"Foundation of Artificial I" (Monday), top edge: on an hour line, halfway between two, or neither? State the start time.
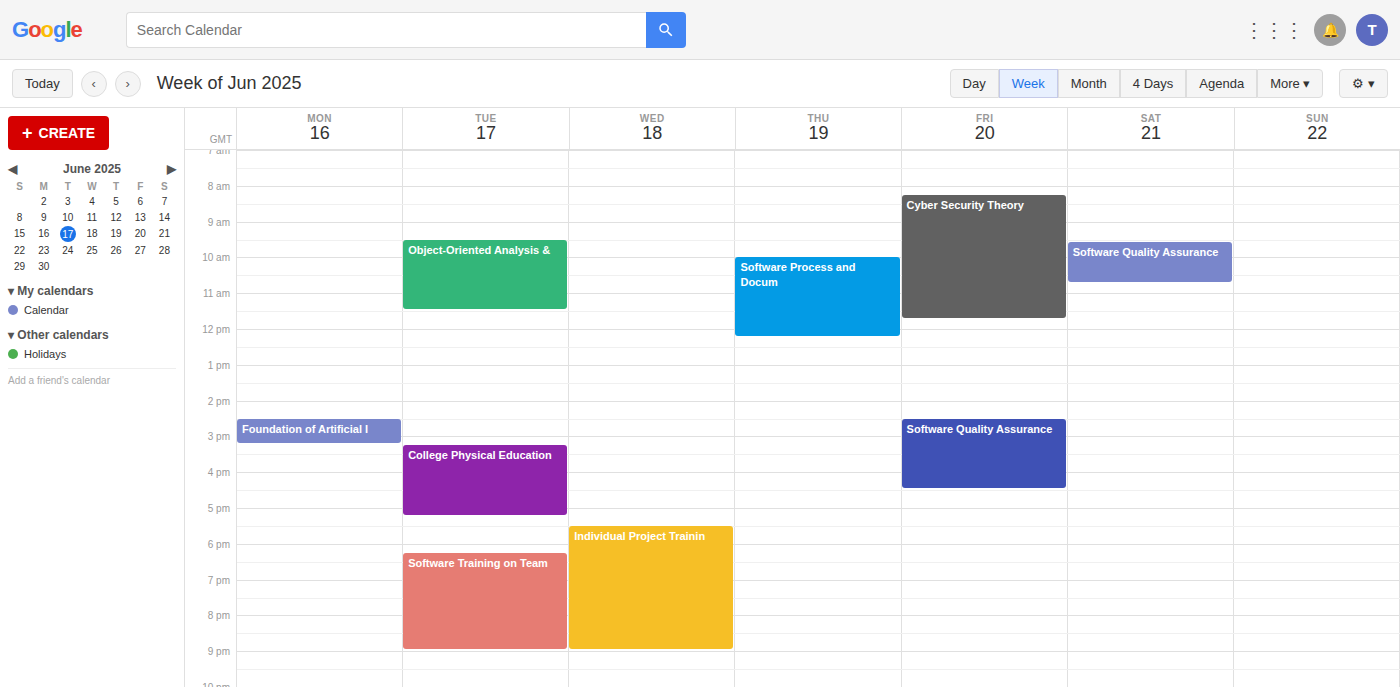
2:30 PM -- halfway between the 2 PM and 3 PM lines.